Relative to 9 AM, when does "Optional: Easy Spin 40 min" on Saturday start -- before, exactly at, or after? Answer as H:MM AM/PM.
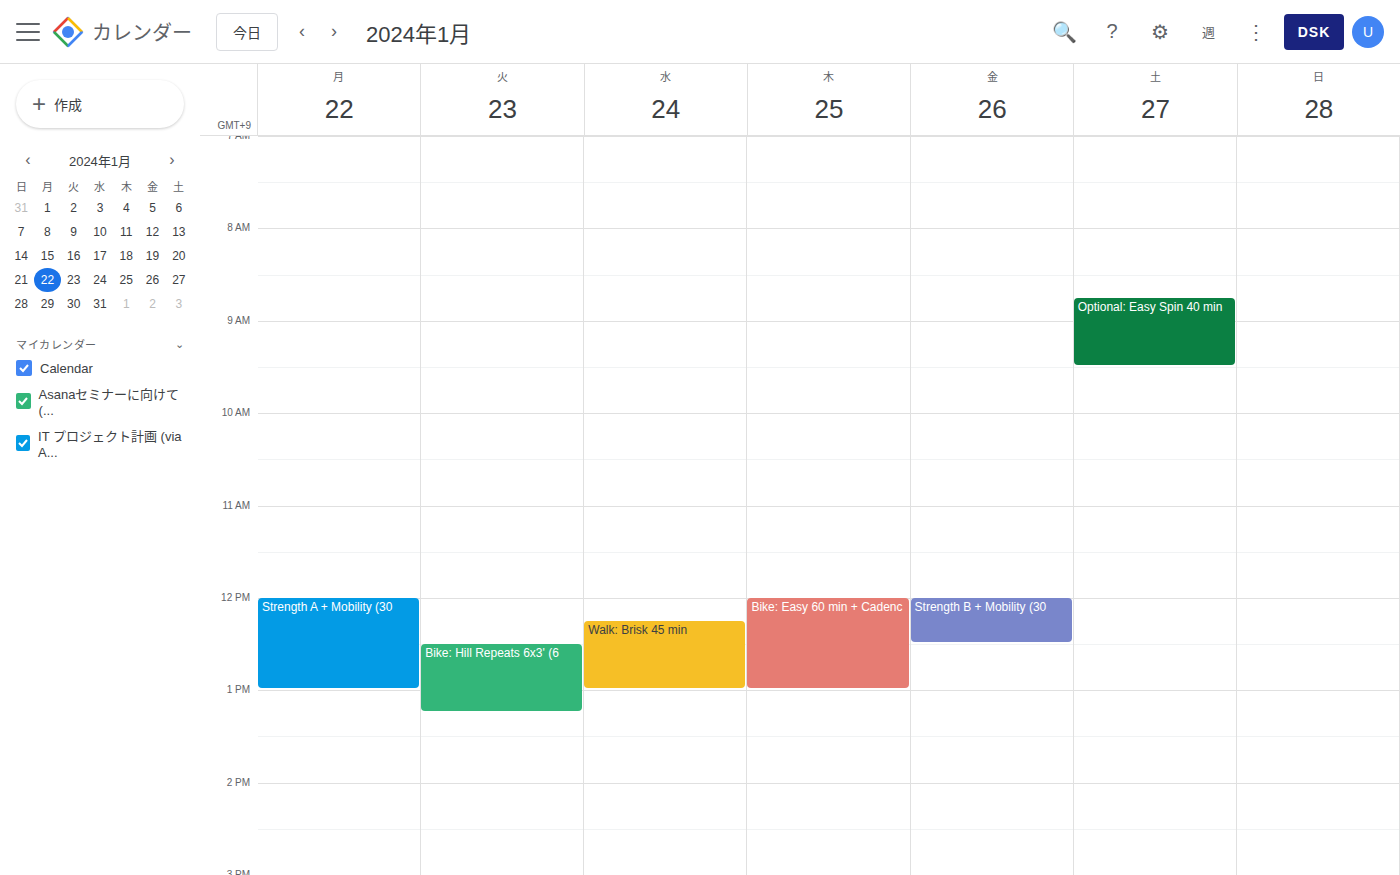
8:45 AM -- before 9 AM, 15 minutes above the 9 AM line.